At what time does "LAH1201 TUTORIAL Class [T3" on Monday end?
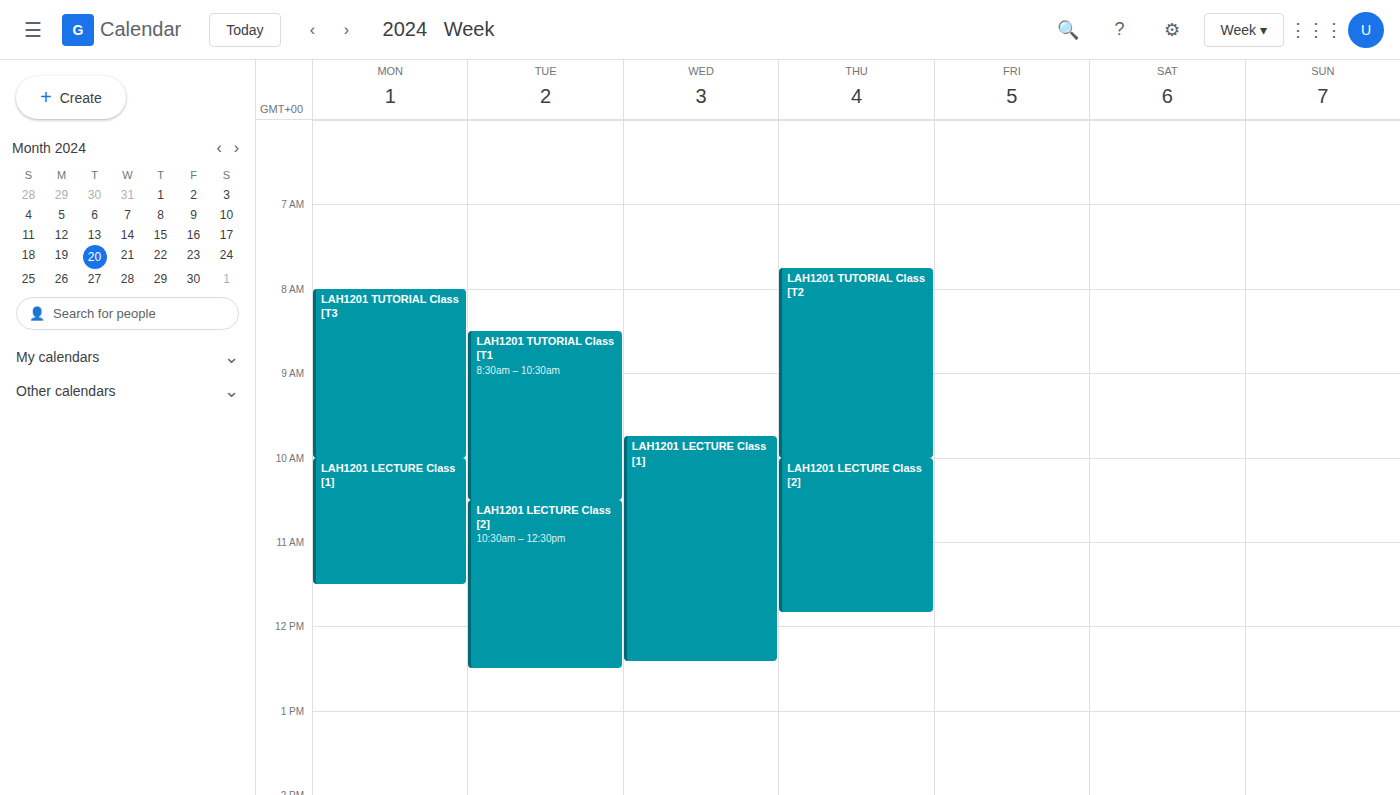
10:00 AM